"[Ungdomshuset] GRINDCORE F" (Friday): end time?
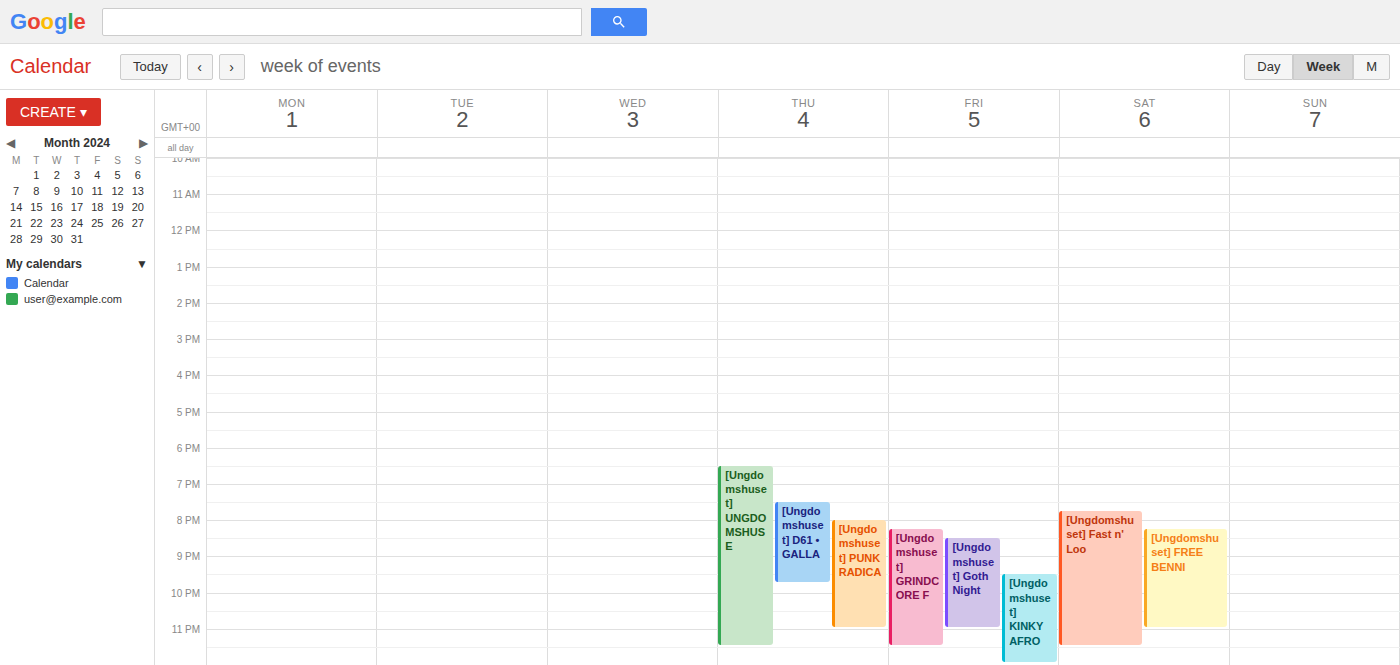
11:30 PM